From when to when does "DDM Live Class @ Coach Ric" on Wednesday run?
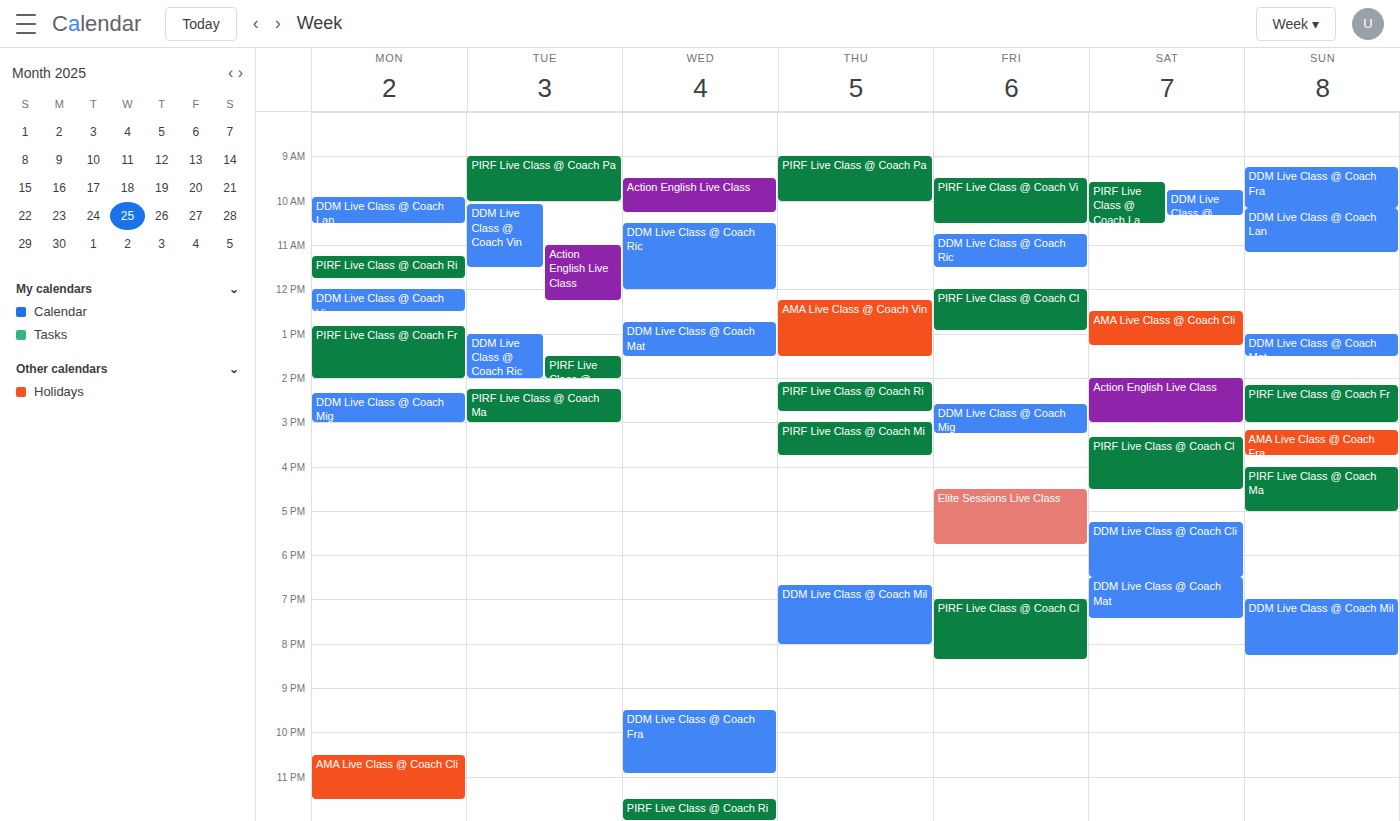
10:30 to 12:00